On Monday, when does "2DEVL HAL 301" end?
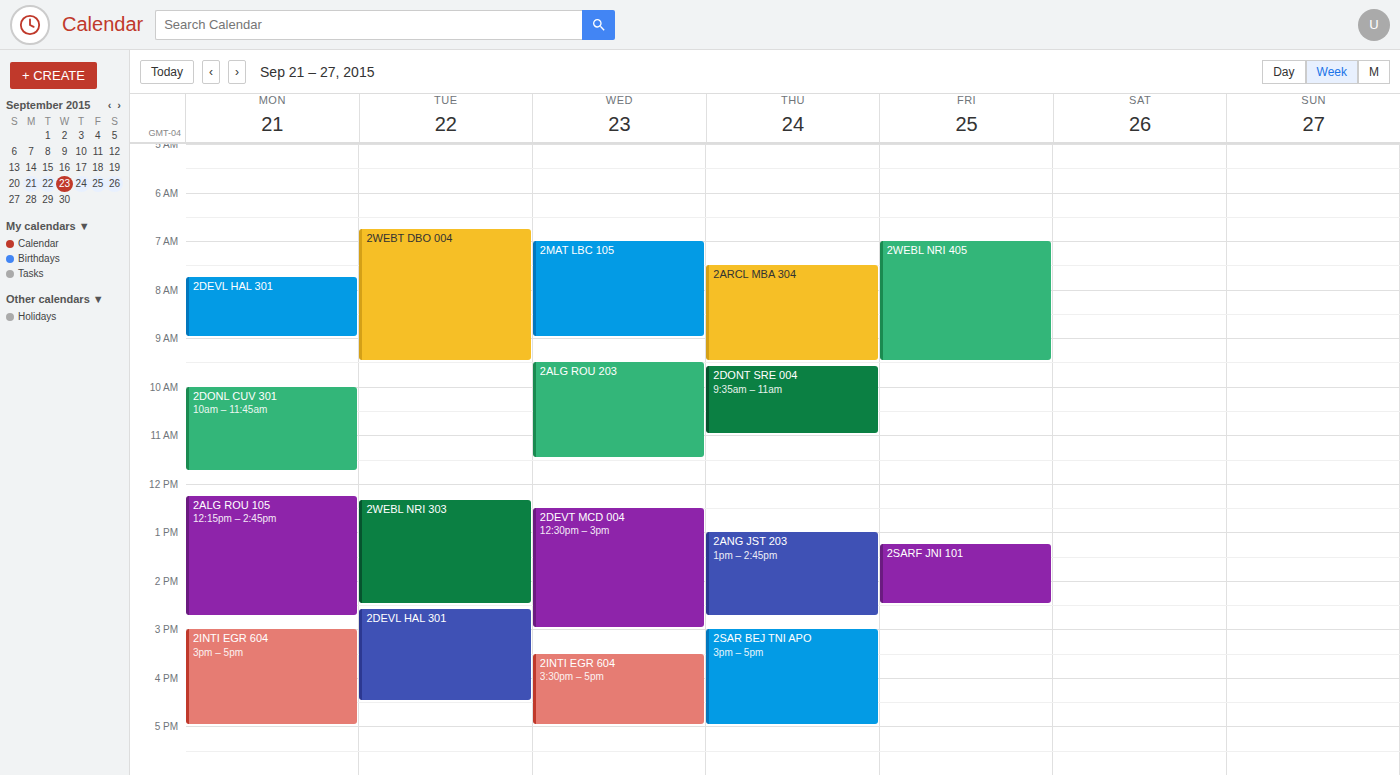
9:00 AM